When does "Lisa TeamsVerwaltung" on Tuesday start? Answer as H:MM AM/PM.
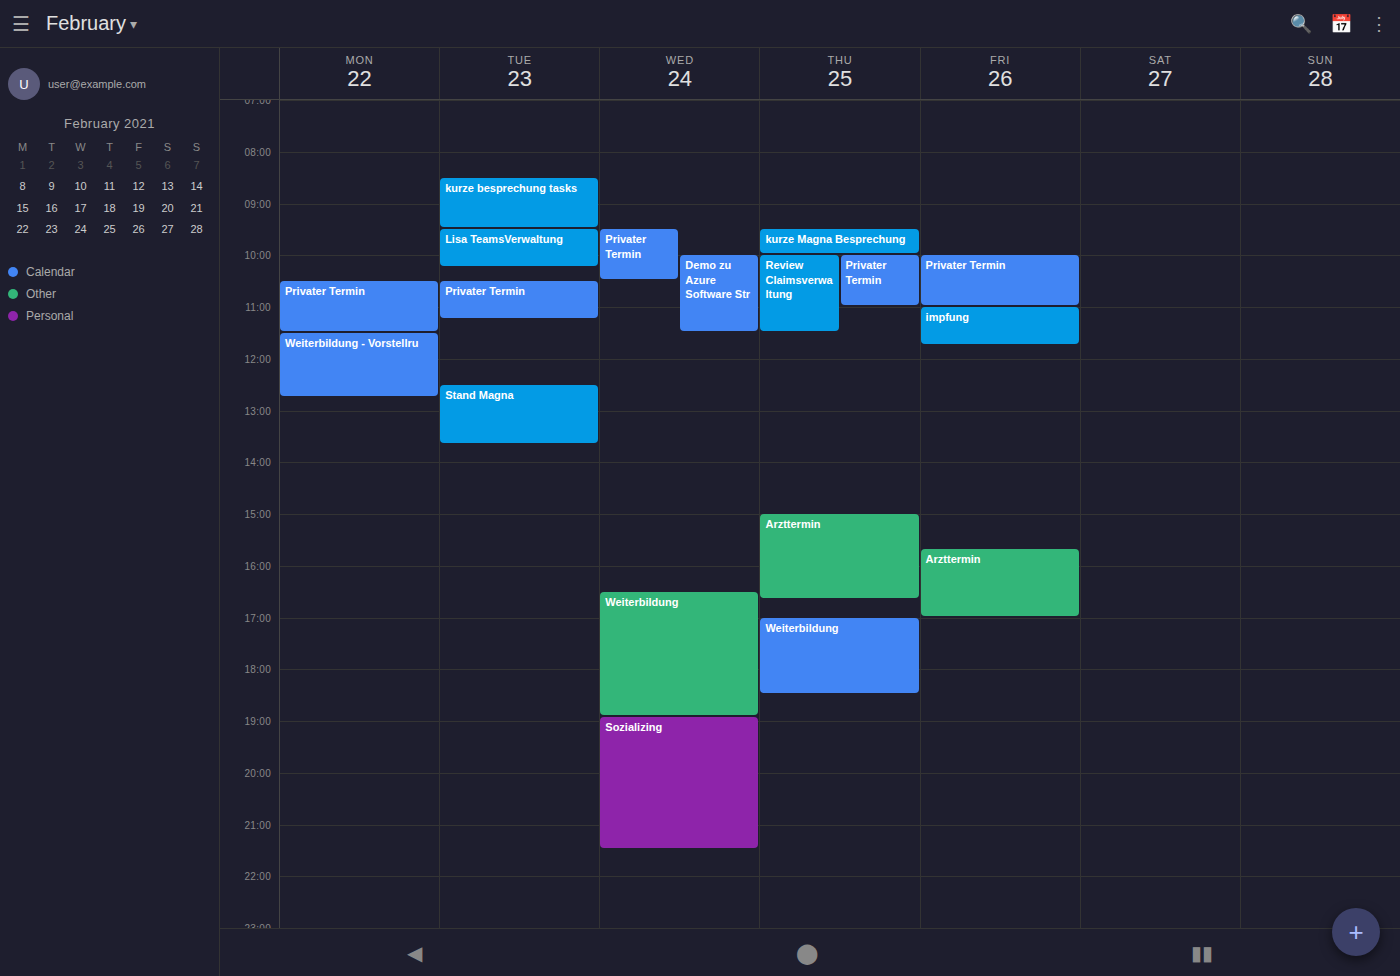
9:30 AM